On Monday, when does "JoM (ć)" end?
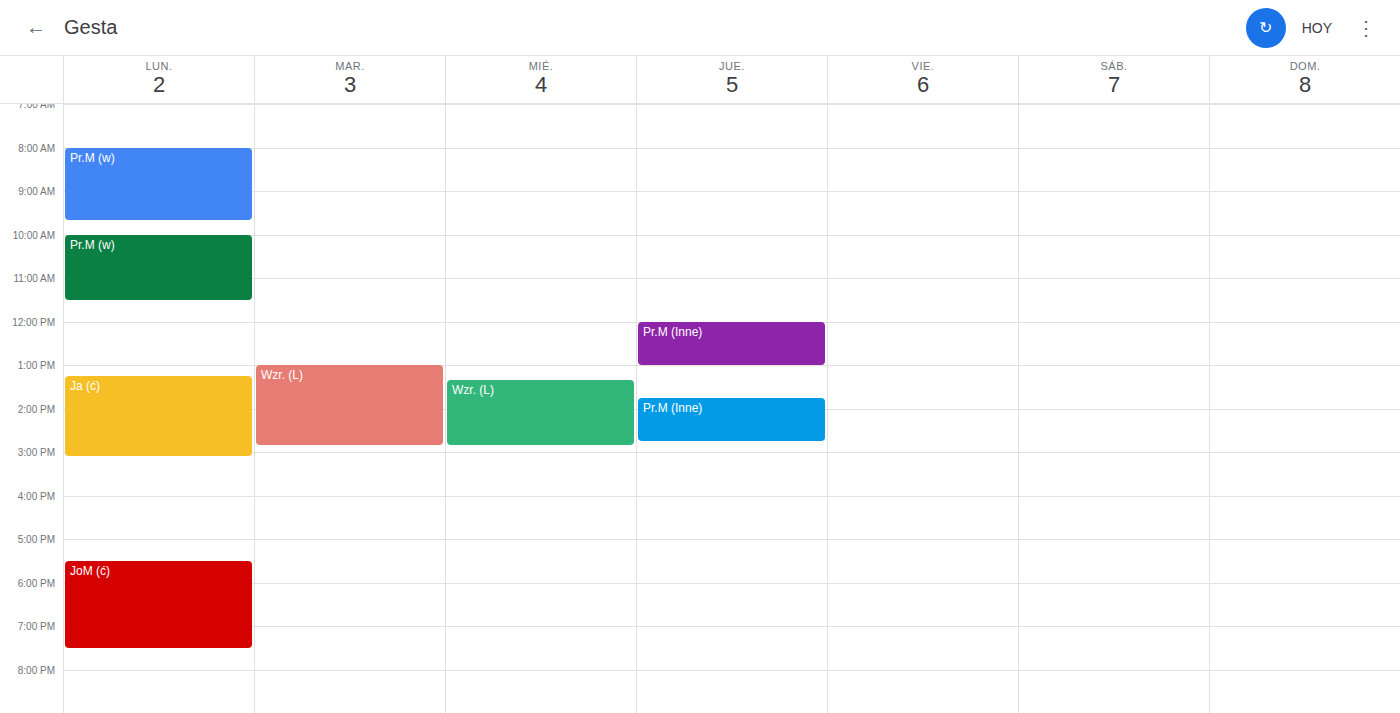
7:30 PM